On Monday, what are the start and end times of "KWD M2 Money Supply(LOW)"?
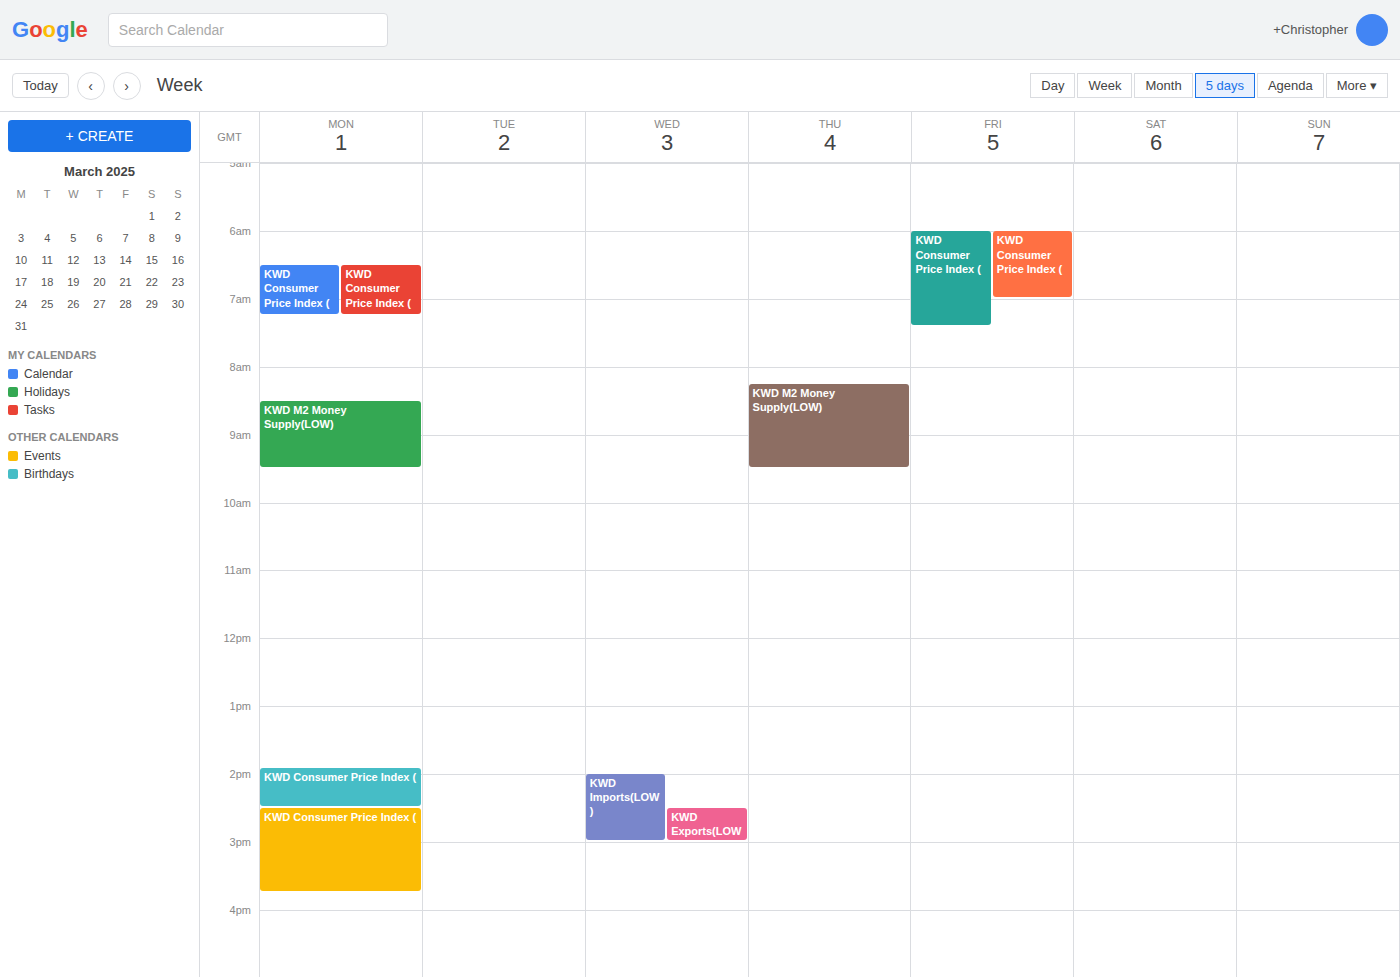
08:30 to 09:30